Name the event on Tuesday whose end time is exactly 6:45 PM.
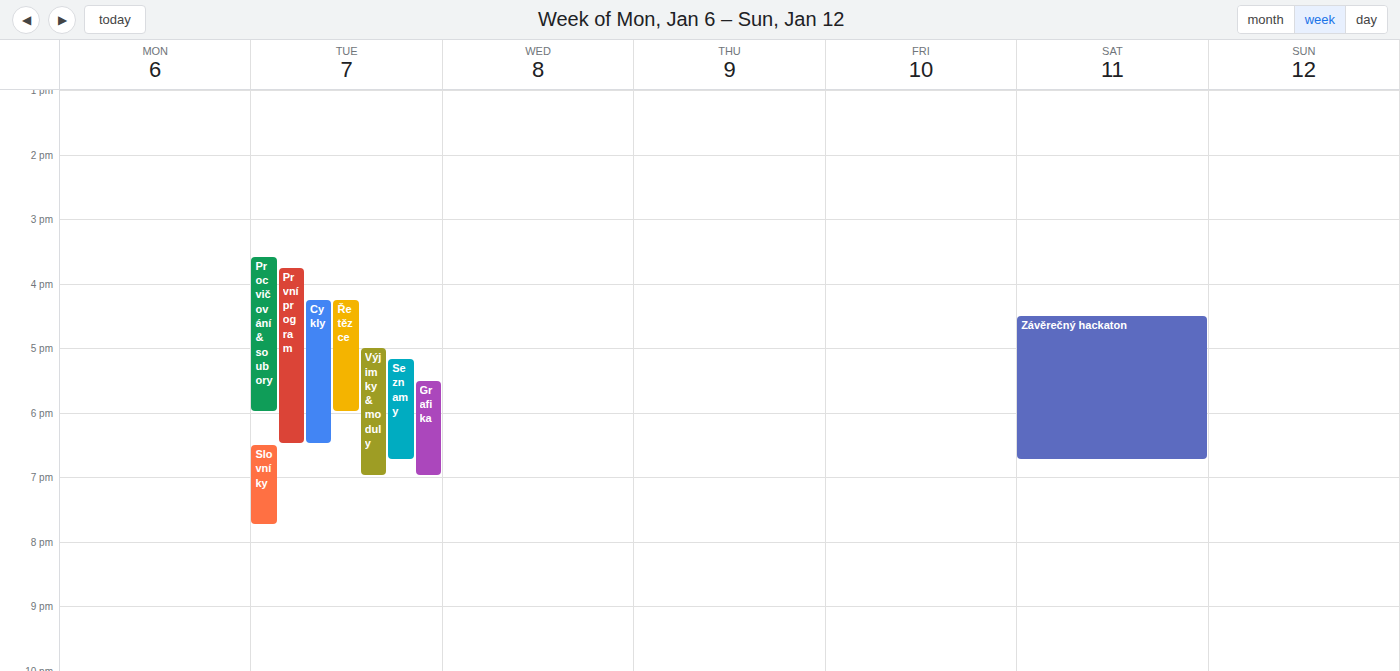
"Seznamy"